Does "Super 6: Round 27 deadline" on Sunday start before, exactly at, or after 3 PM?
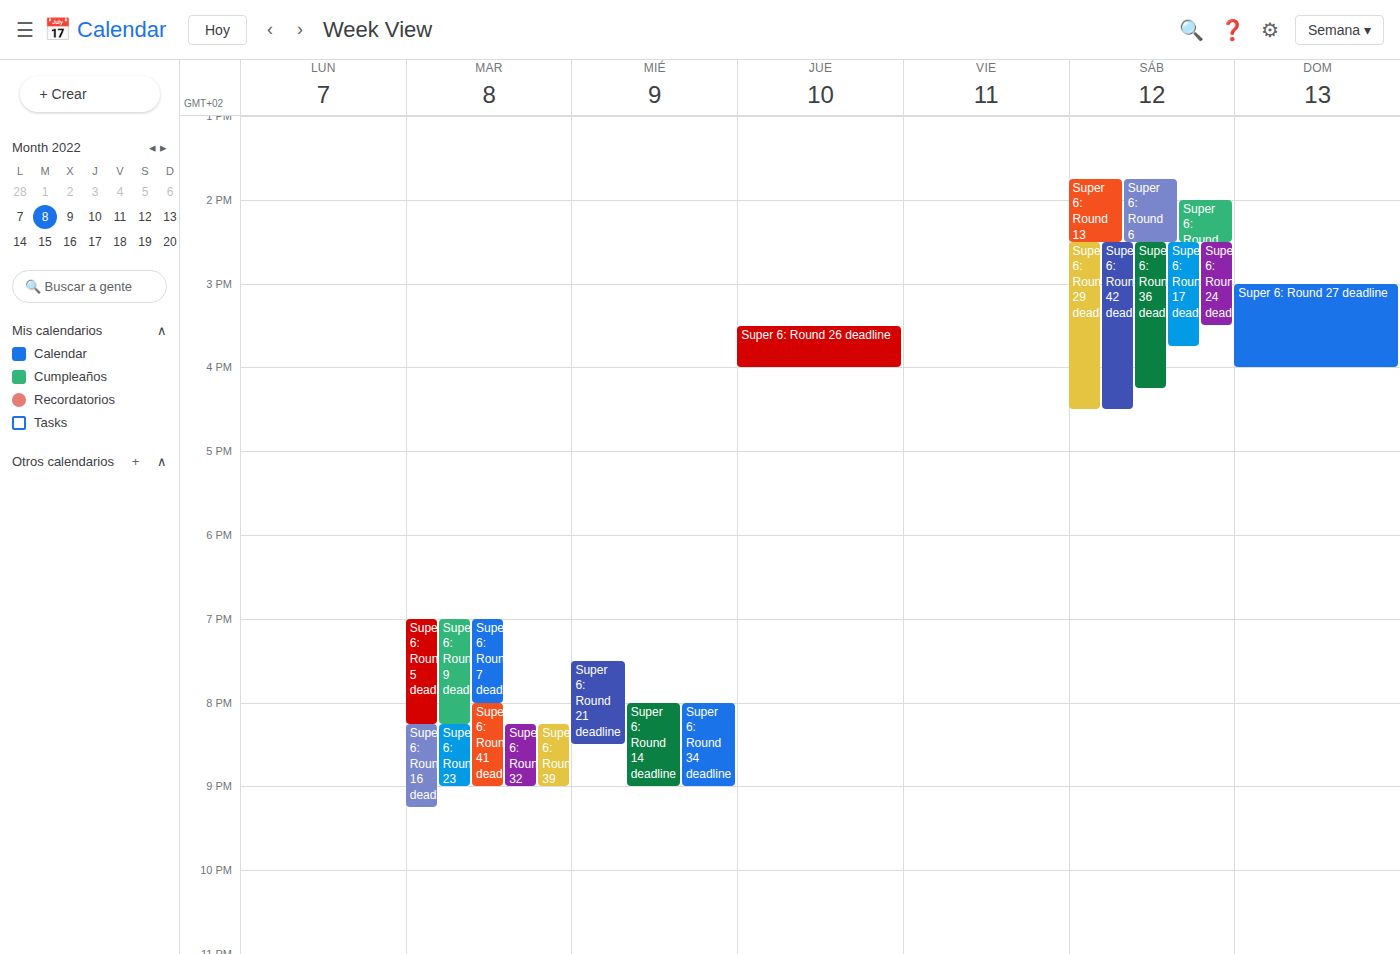
3:00 PM -- exactly at 3 PM, on the 3 PM line.